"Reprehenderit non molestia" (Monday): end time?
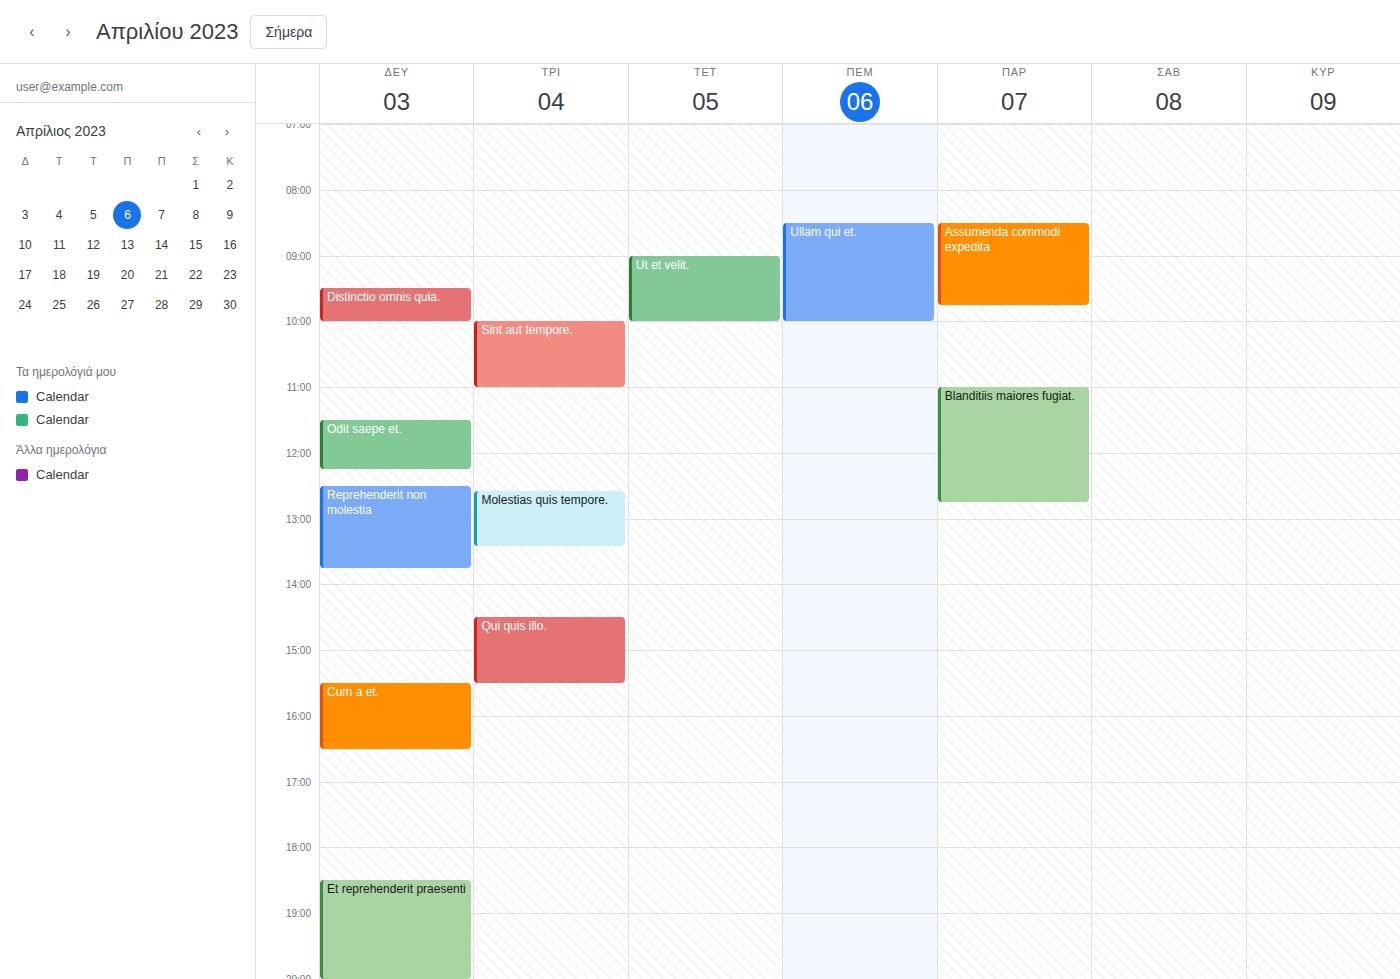
1:45 PM